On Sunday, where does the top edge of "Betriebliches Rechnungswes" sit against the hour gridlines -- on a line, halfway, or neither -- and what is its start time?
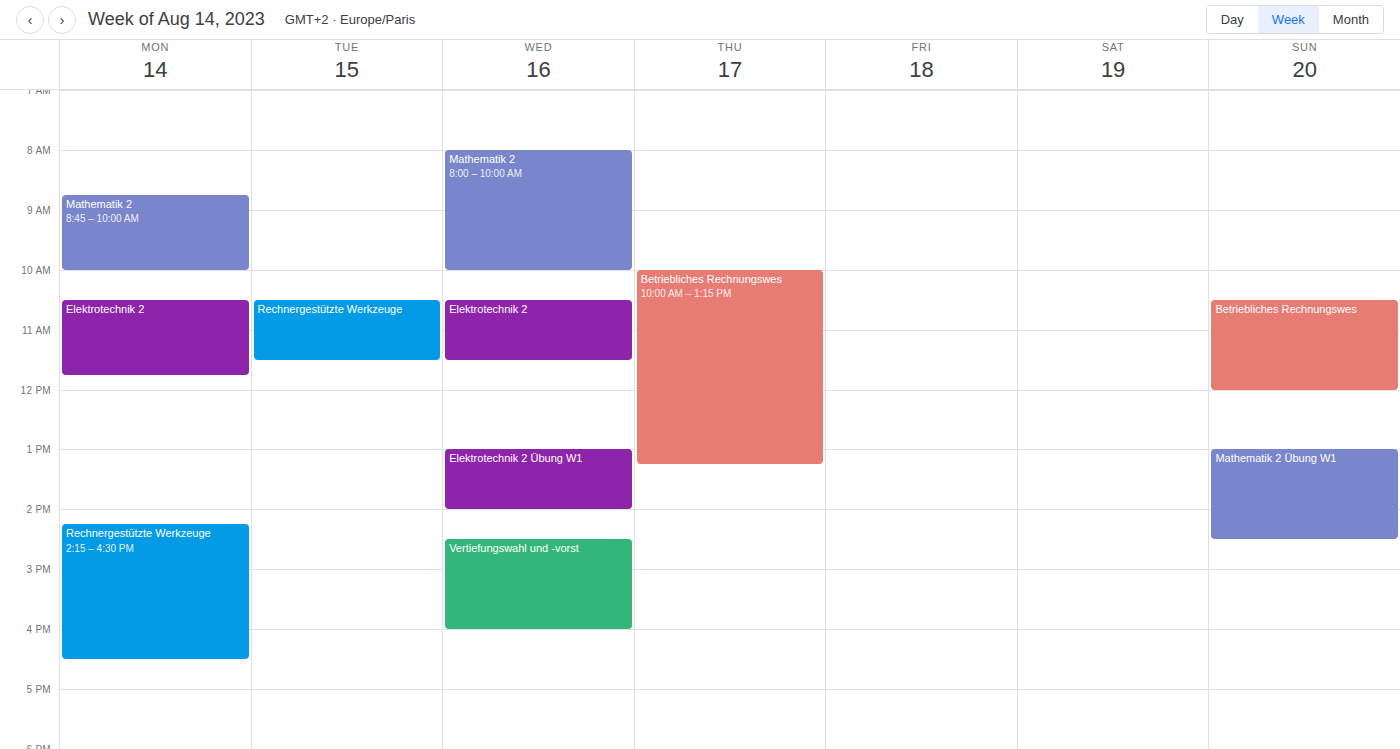
10:30 AM -- halfway between the 10 AM and 11 AM lines.